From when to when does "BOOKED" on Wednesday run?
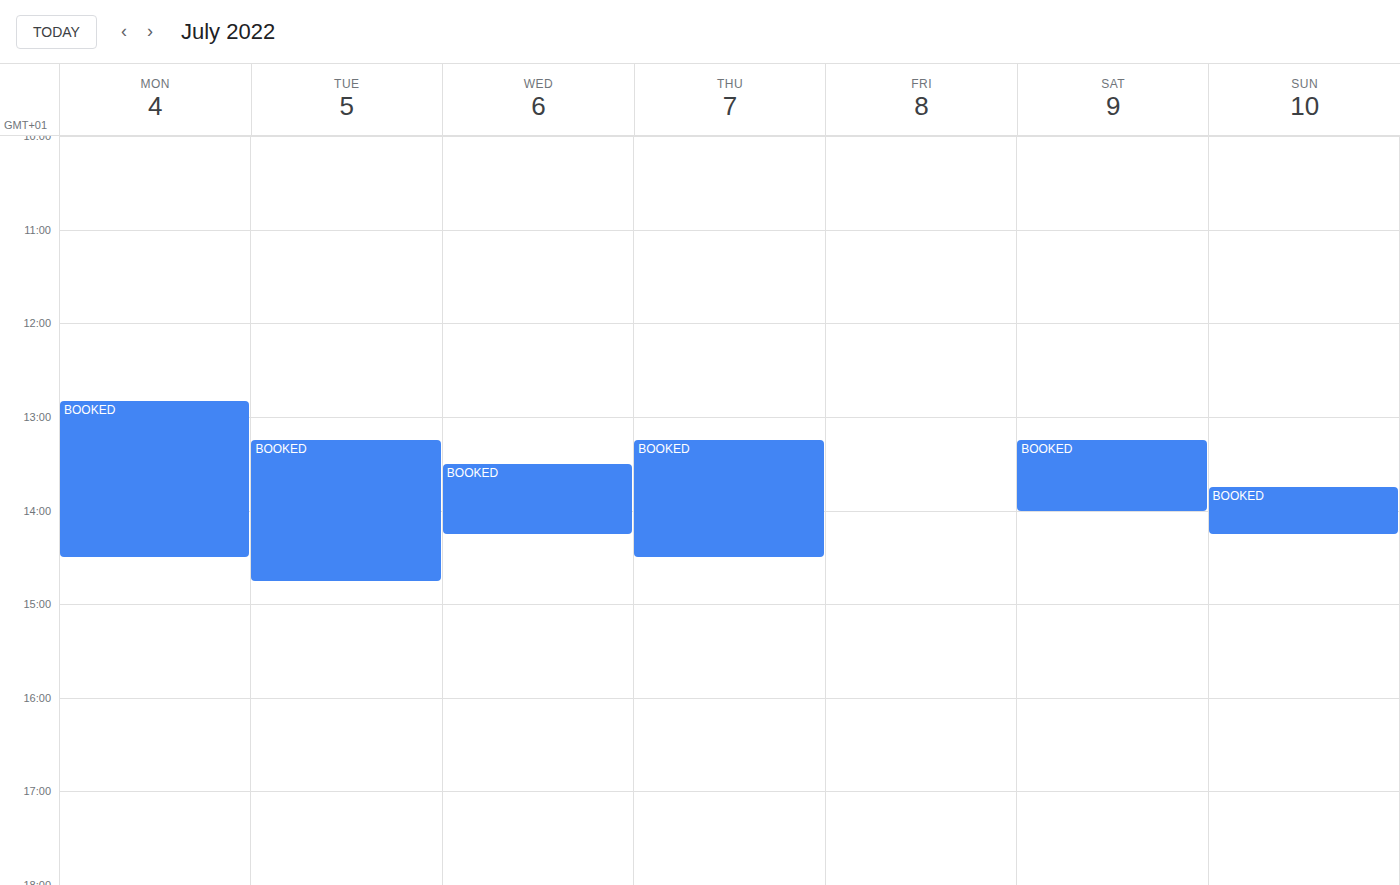
1:30 PM to 2:15 PM